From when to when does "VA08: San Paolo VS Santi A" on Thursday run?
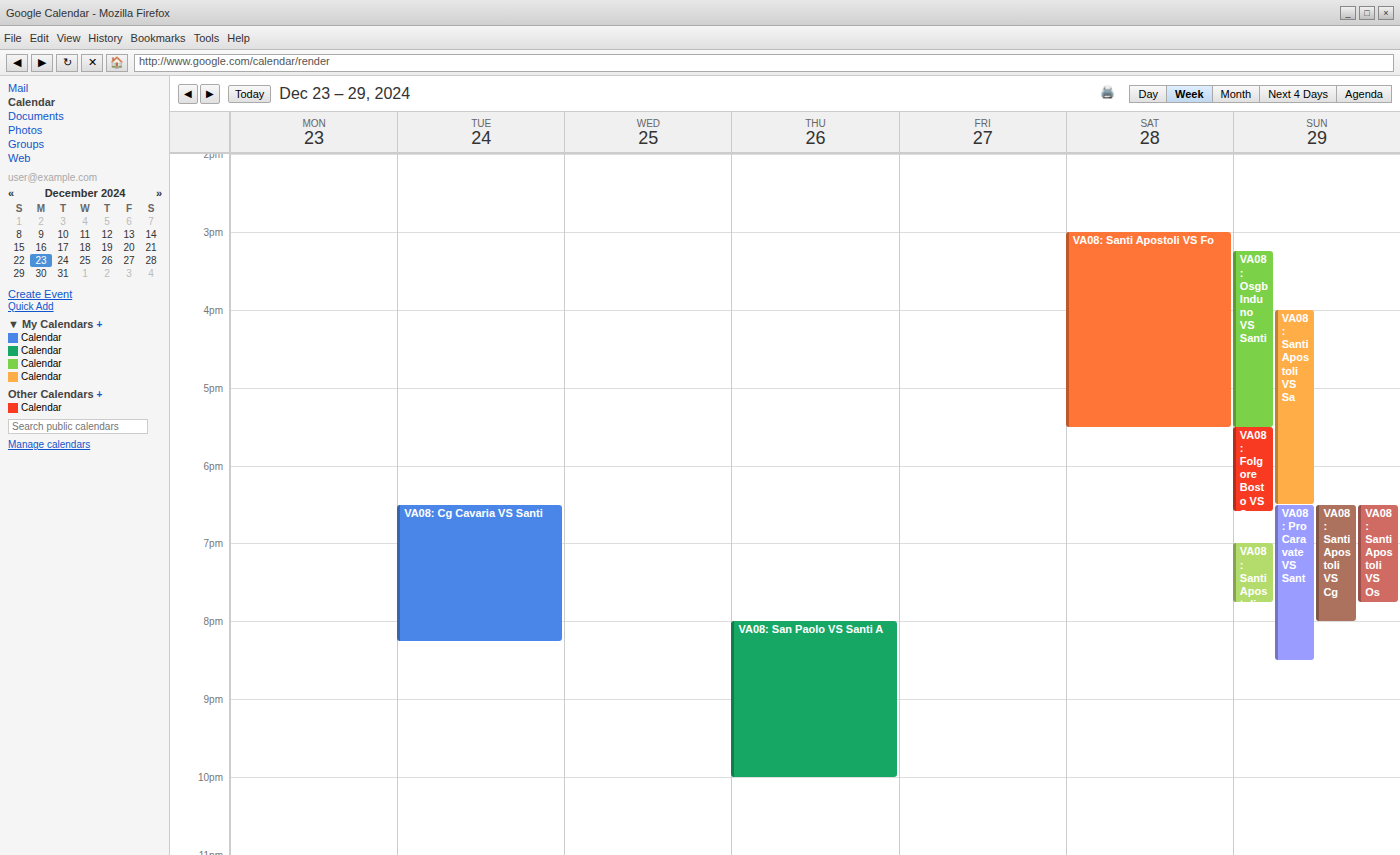
8:00 PM to 10:00 PM